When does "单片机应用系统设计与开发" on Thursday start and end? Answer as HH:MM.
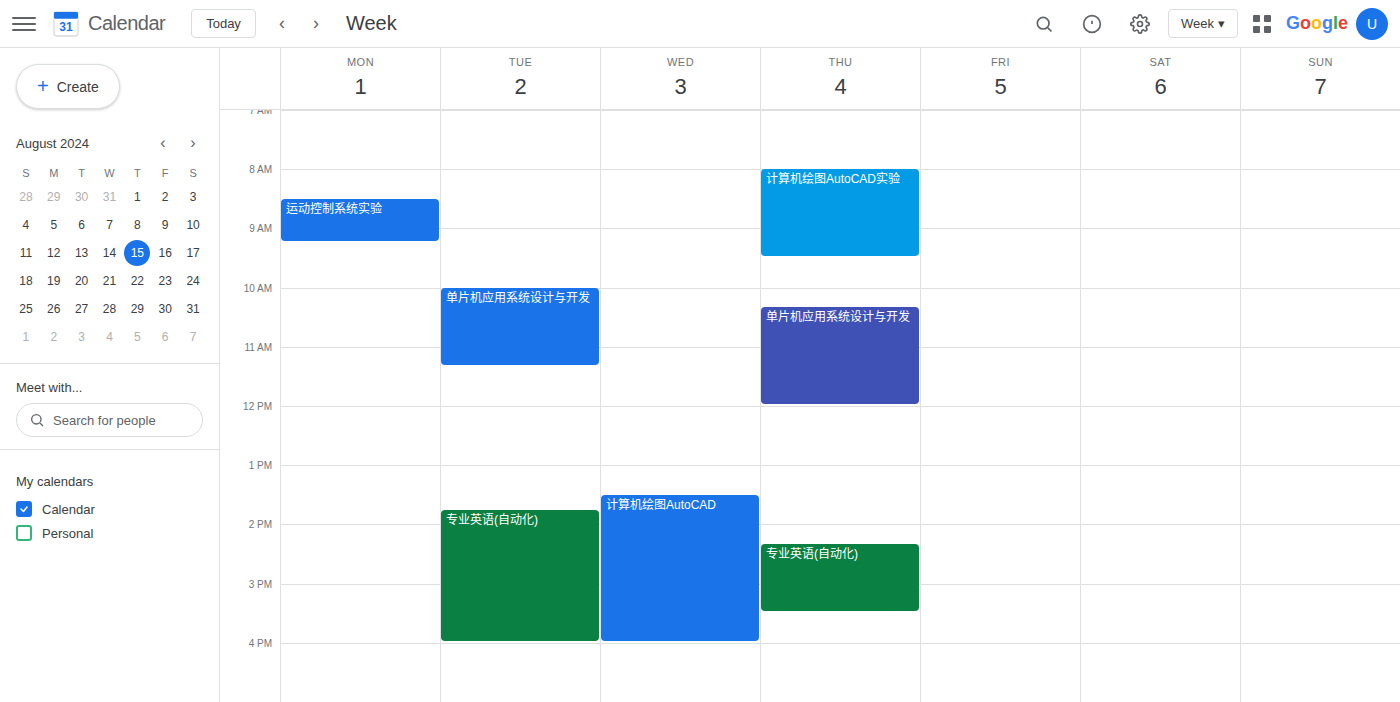
10:20 to 12:00